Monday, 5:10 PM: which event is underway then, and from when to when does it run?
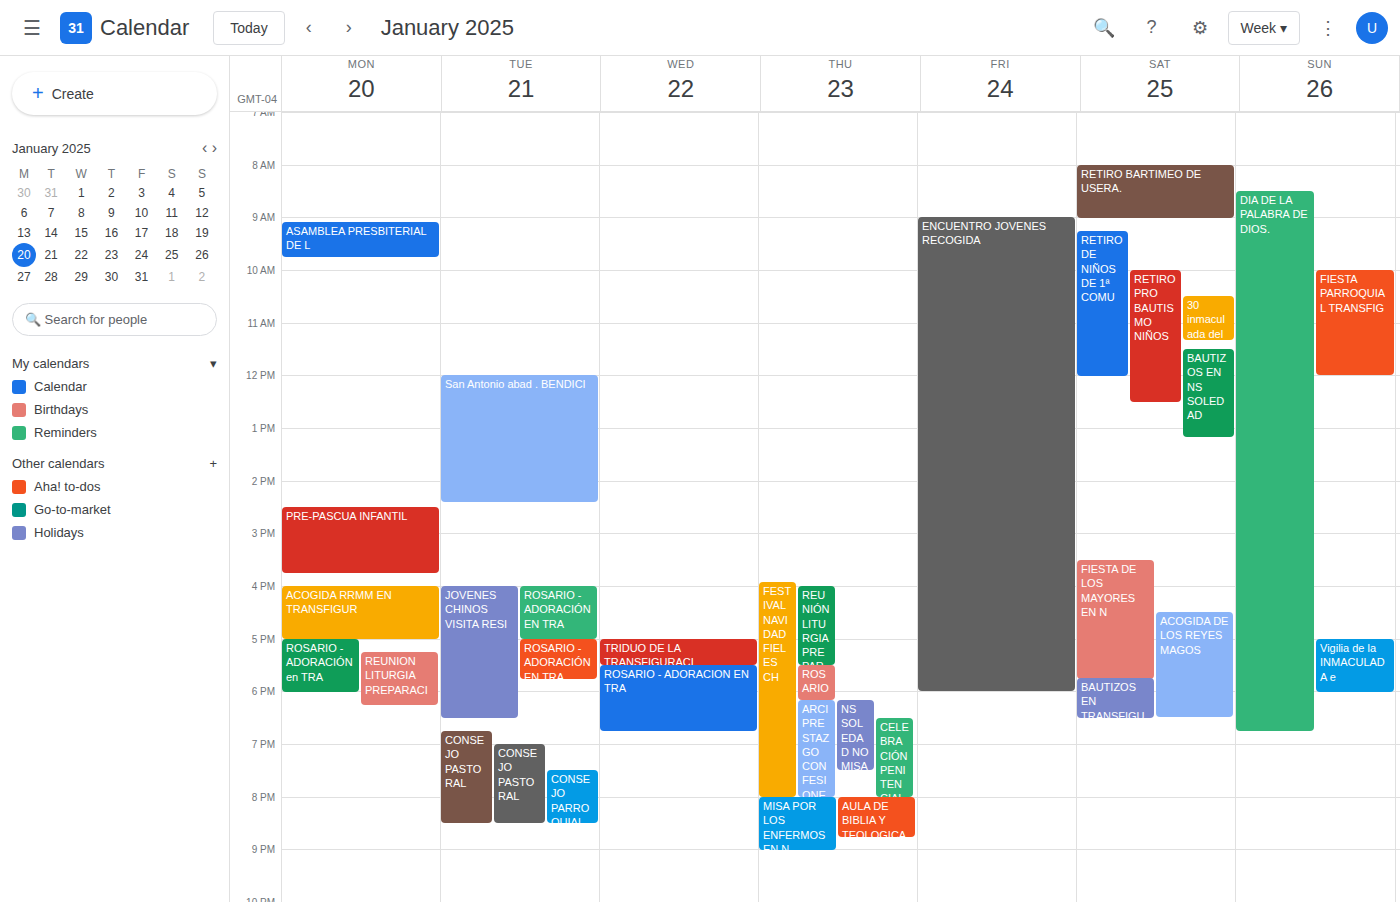
"ROSARIO - ADORACIÓN en TRA", 5:00 PM to 6:00 PM